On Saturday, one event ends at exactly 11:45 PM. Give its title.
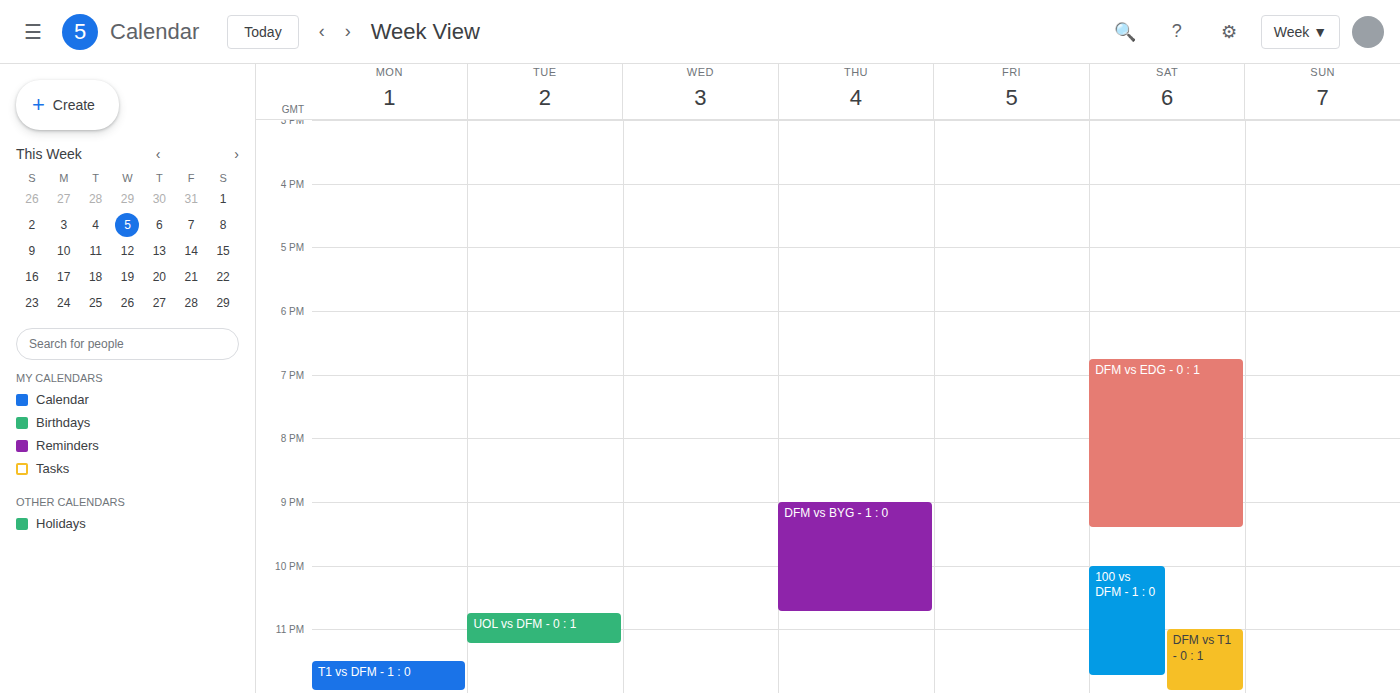
"100 vs DFM - 1 : 0"